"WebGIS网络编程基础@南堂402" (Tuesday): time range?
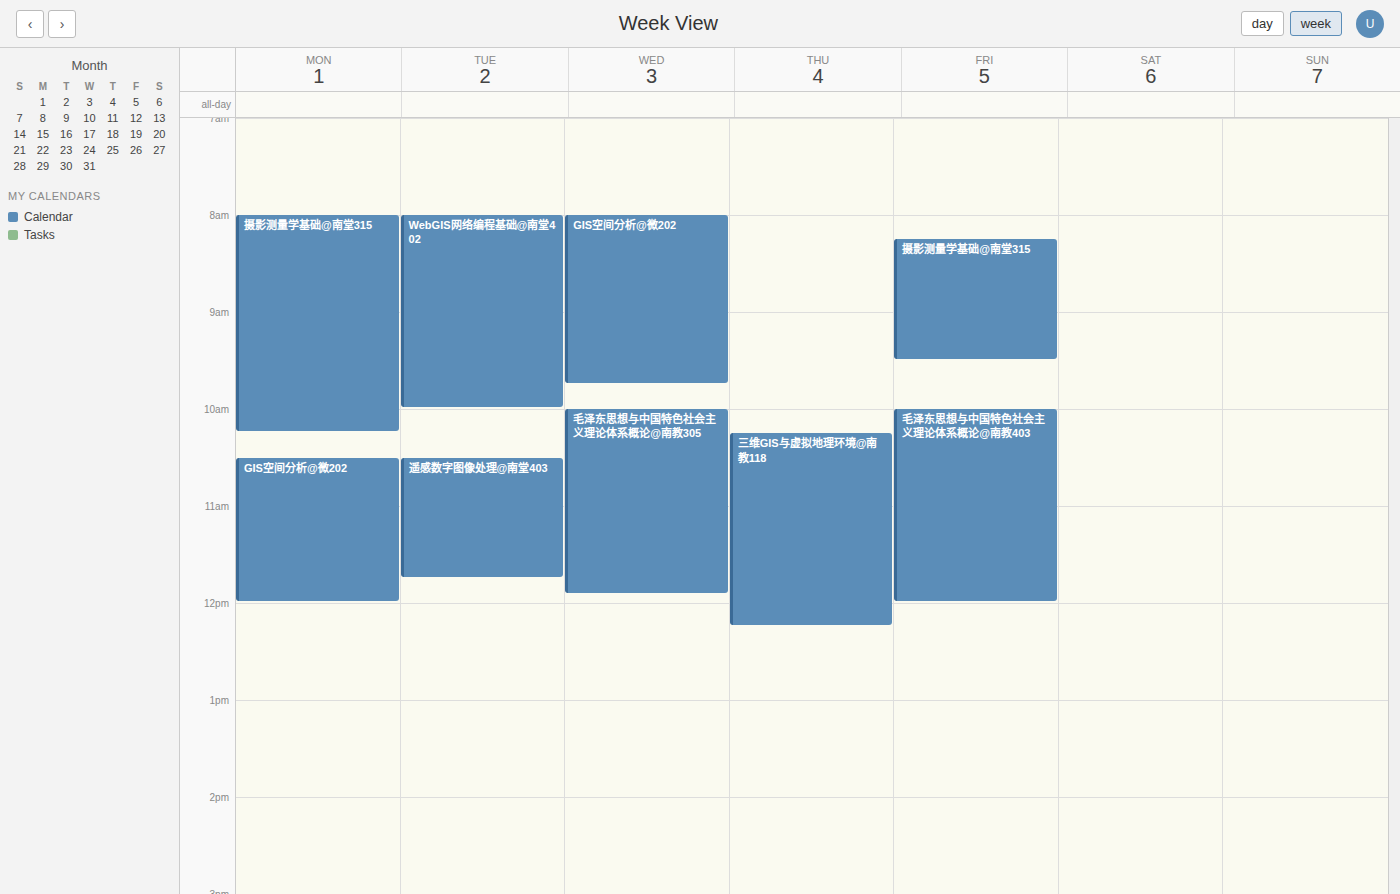
8:00 AM to 10:00 AM